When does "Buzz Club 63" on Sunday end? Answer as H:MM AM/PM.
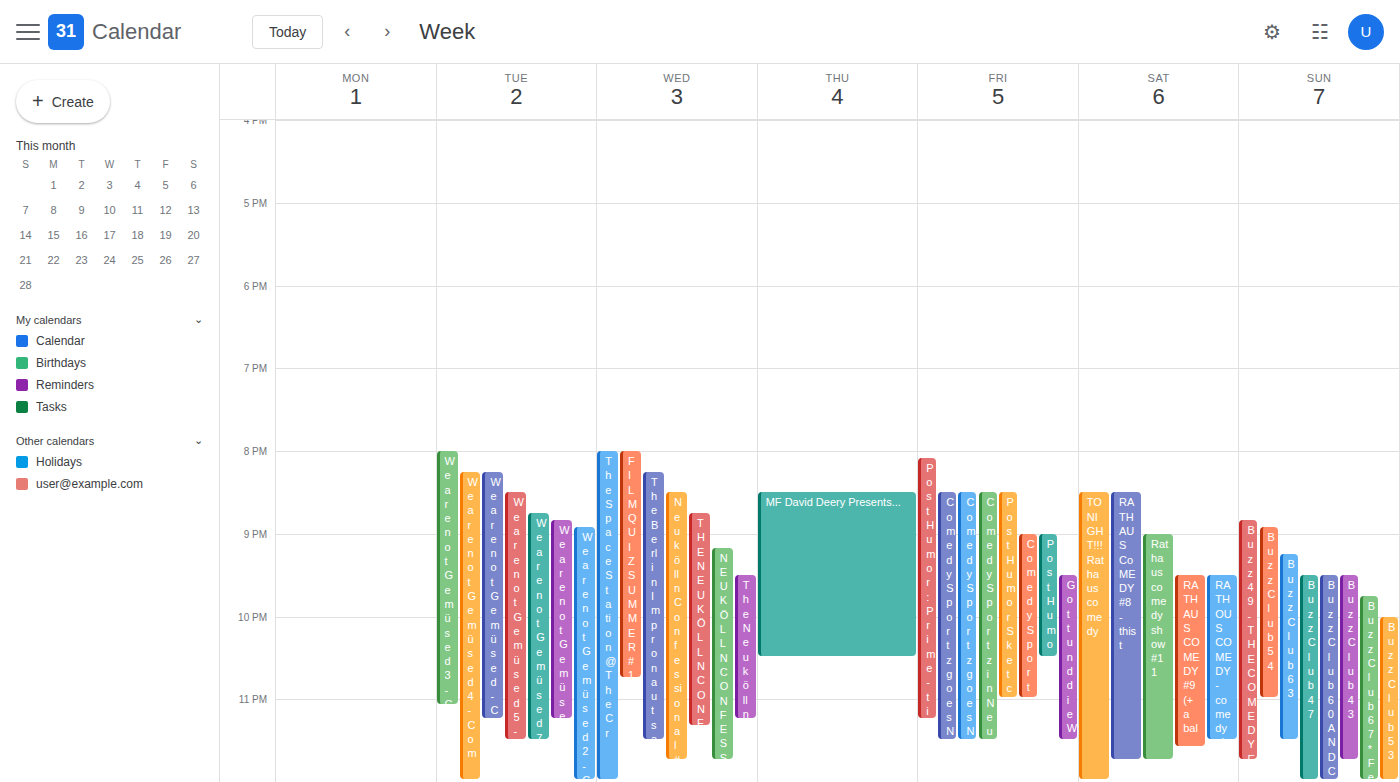
11:30 PM